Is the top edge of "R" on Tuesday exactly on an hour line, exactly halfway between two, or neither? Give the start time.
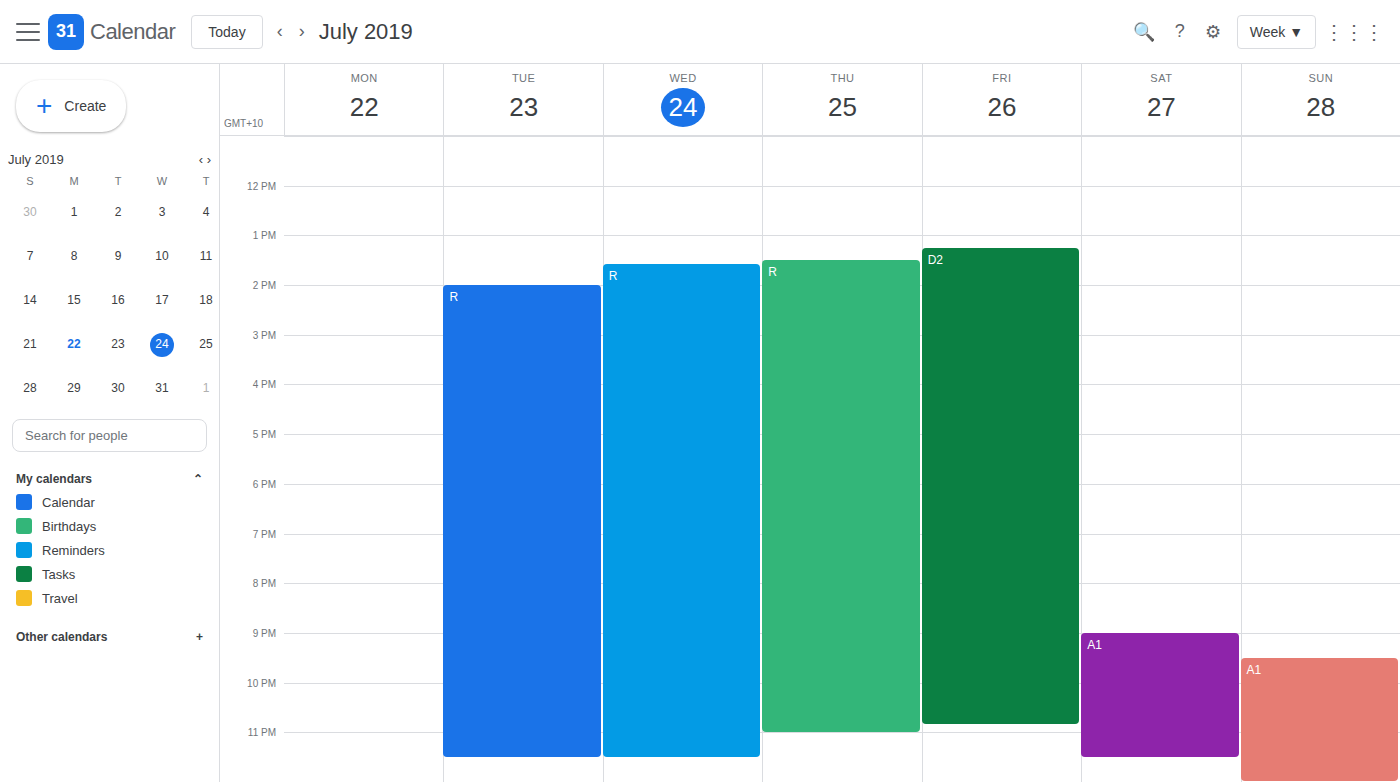
14:00 -- exactly on the 14:00 line.